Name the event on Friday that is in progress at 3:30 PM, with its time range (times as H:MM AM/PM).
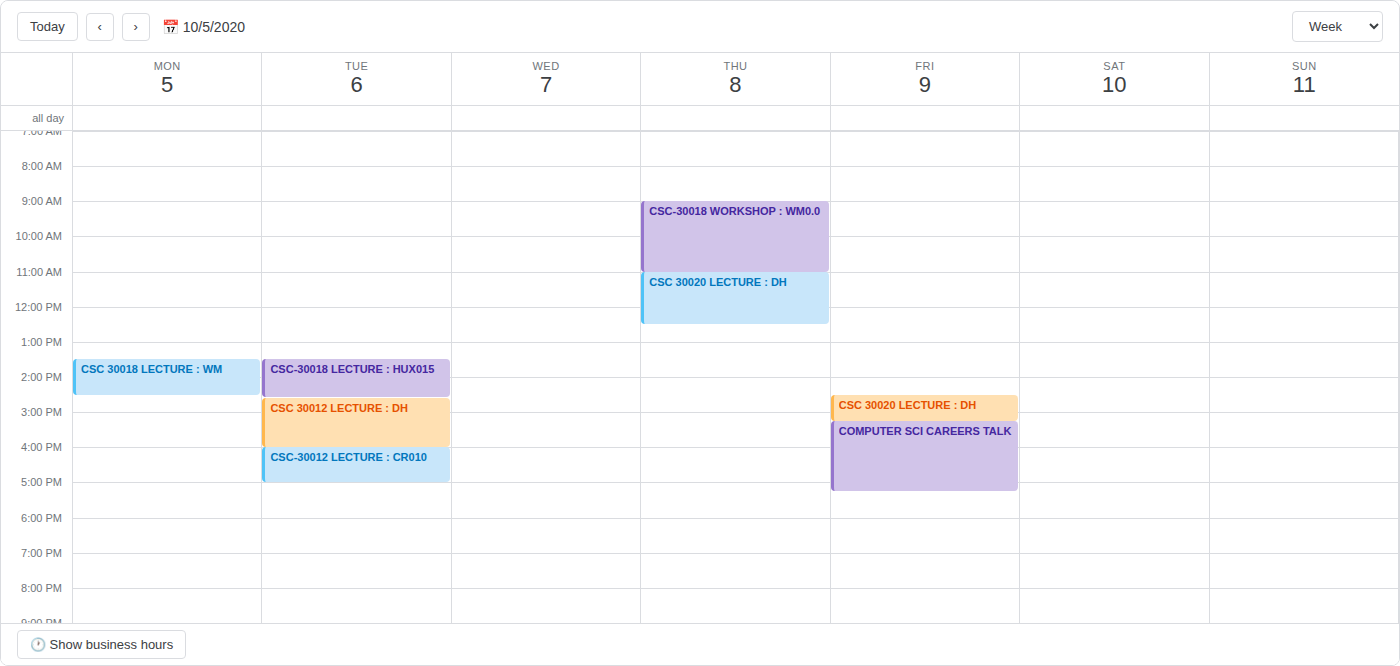
"COMPUTER SCI CAREERS TALK", 3:15 PM to 5:15 PM